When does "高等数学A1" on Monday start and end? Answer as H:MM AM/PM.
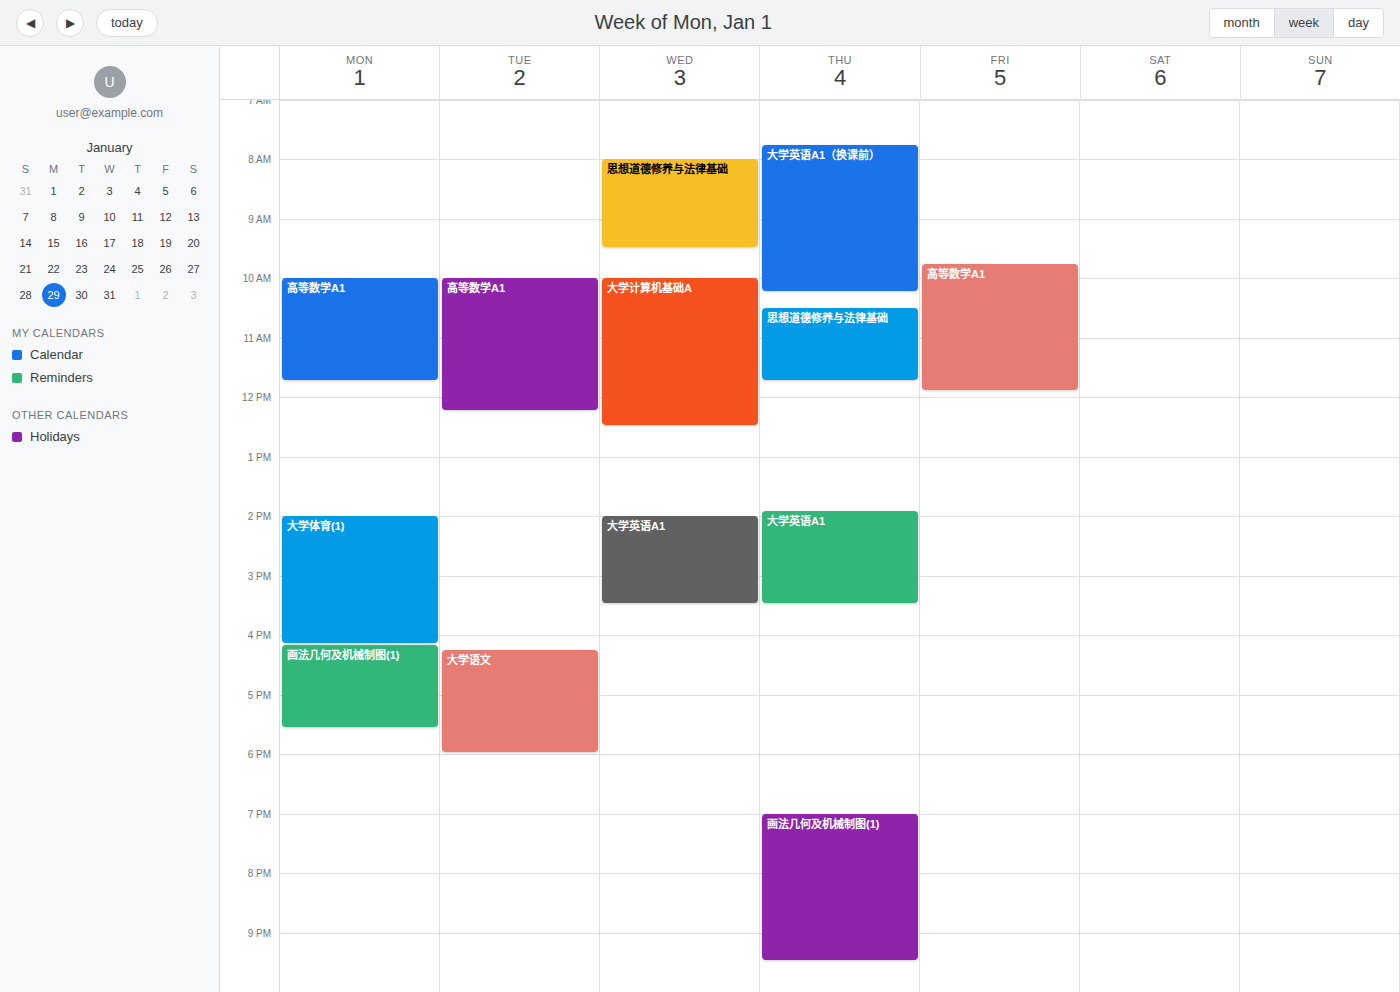
10:00 AM to 11:45 AM